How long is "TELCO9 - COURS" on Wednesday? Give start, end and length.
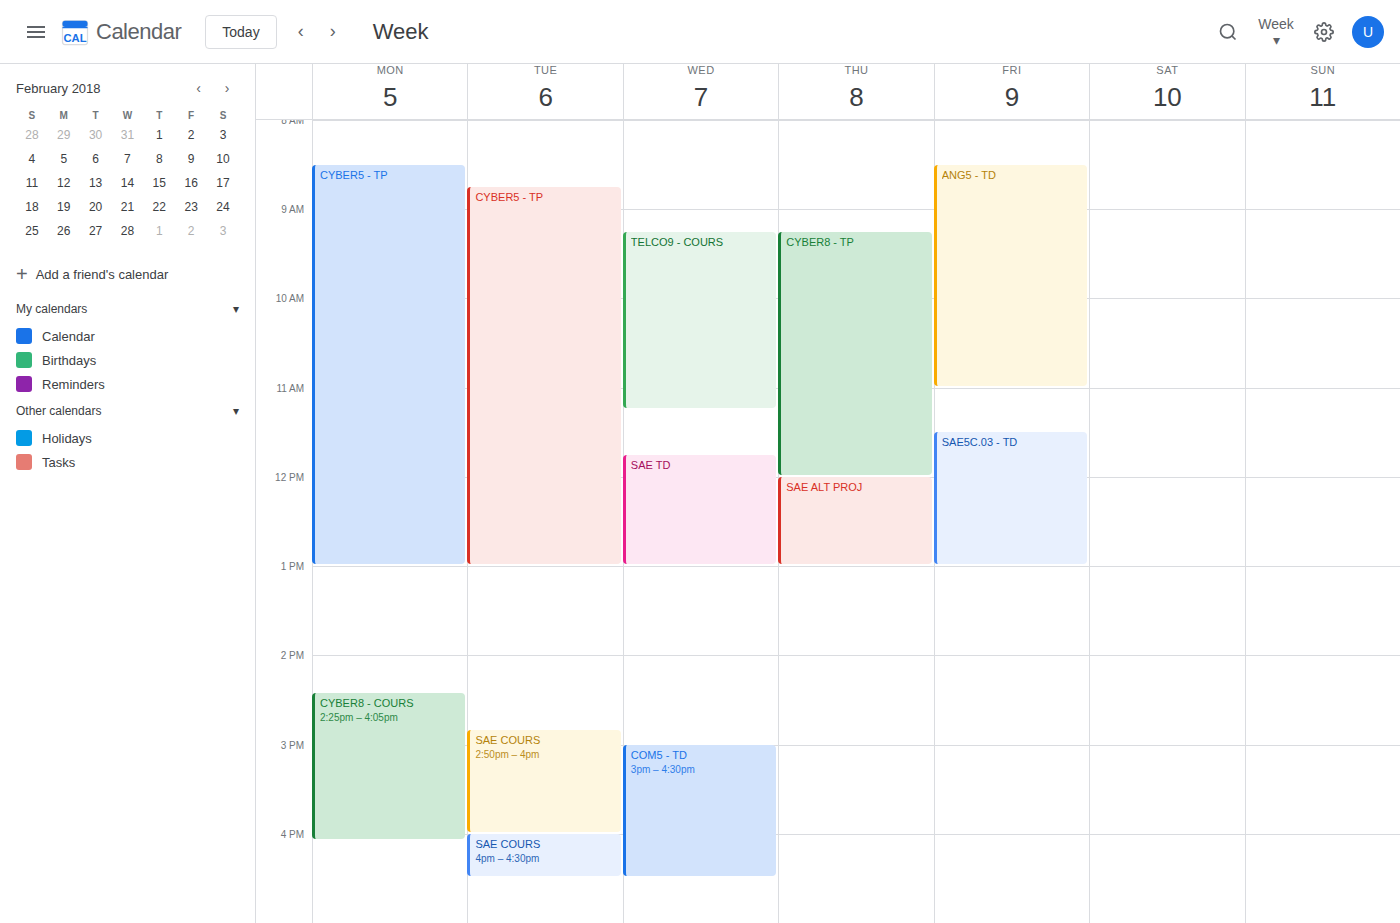
09:15 to 11:15, 2 hours